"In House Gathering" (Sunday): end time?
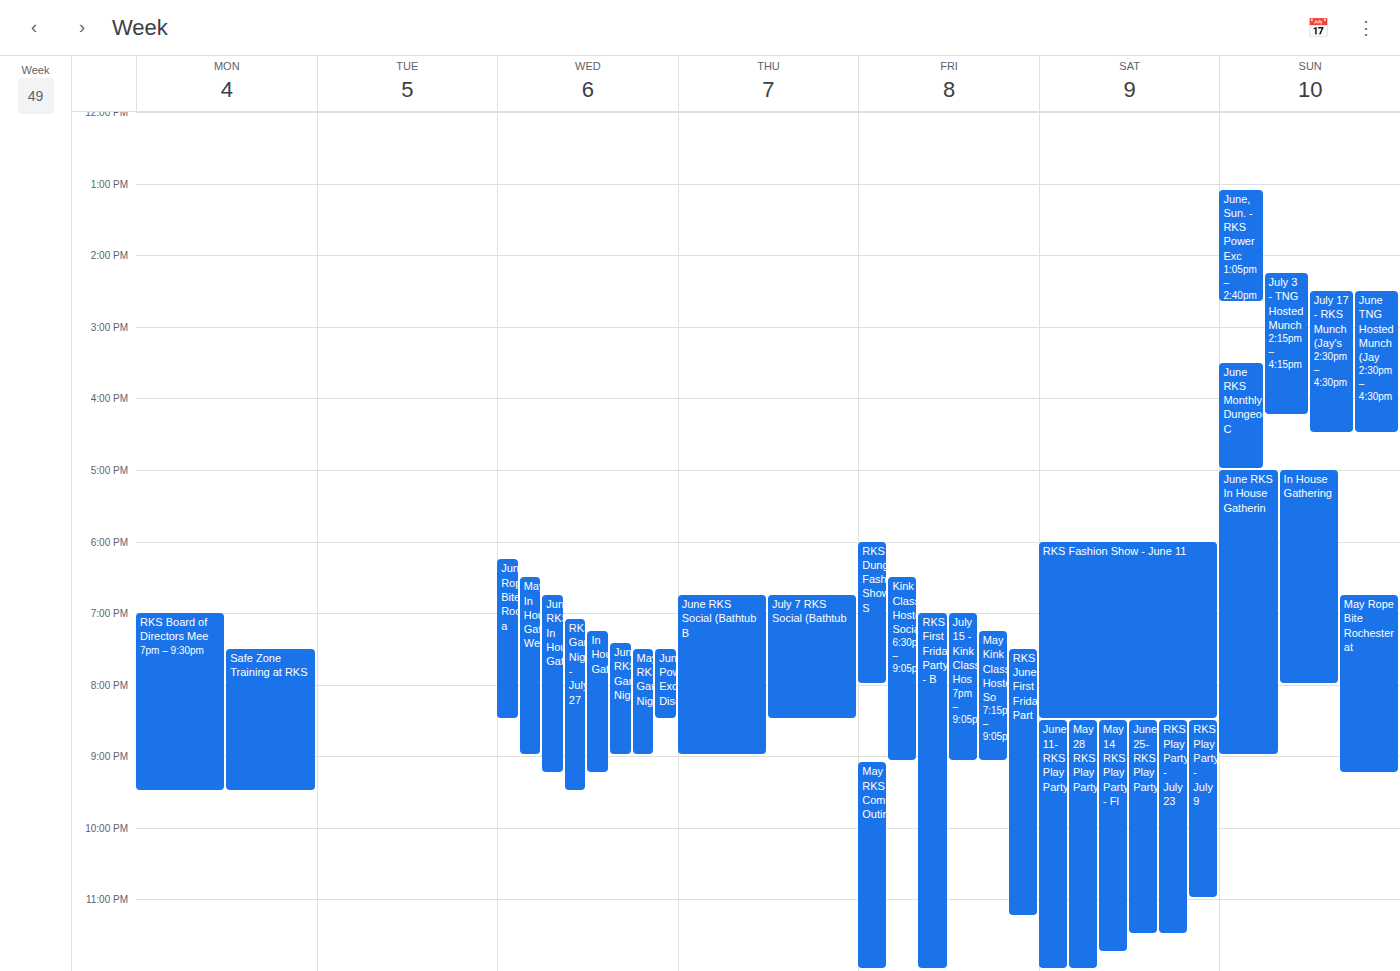
8:00 PM